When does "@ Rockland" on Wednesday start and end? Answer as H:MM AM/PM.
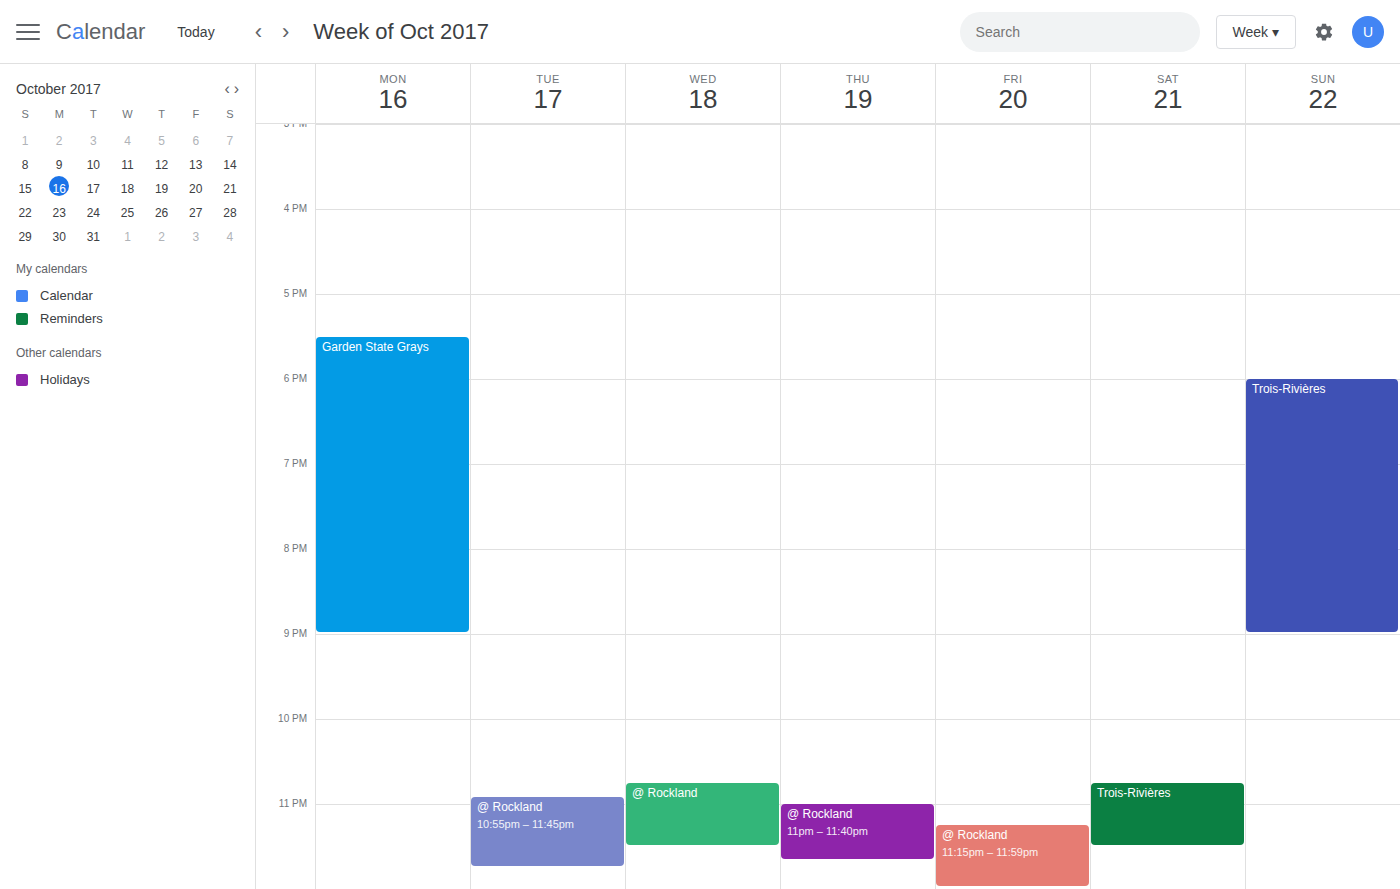
10:45 PM to 11:30 PM